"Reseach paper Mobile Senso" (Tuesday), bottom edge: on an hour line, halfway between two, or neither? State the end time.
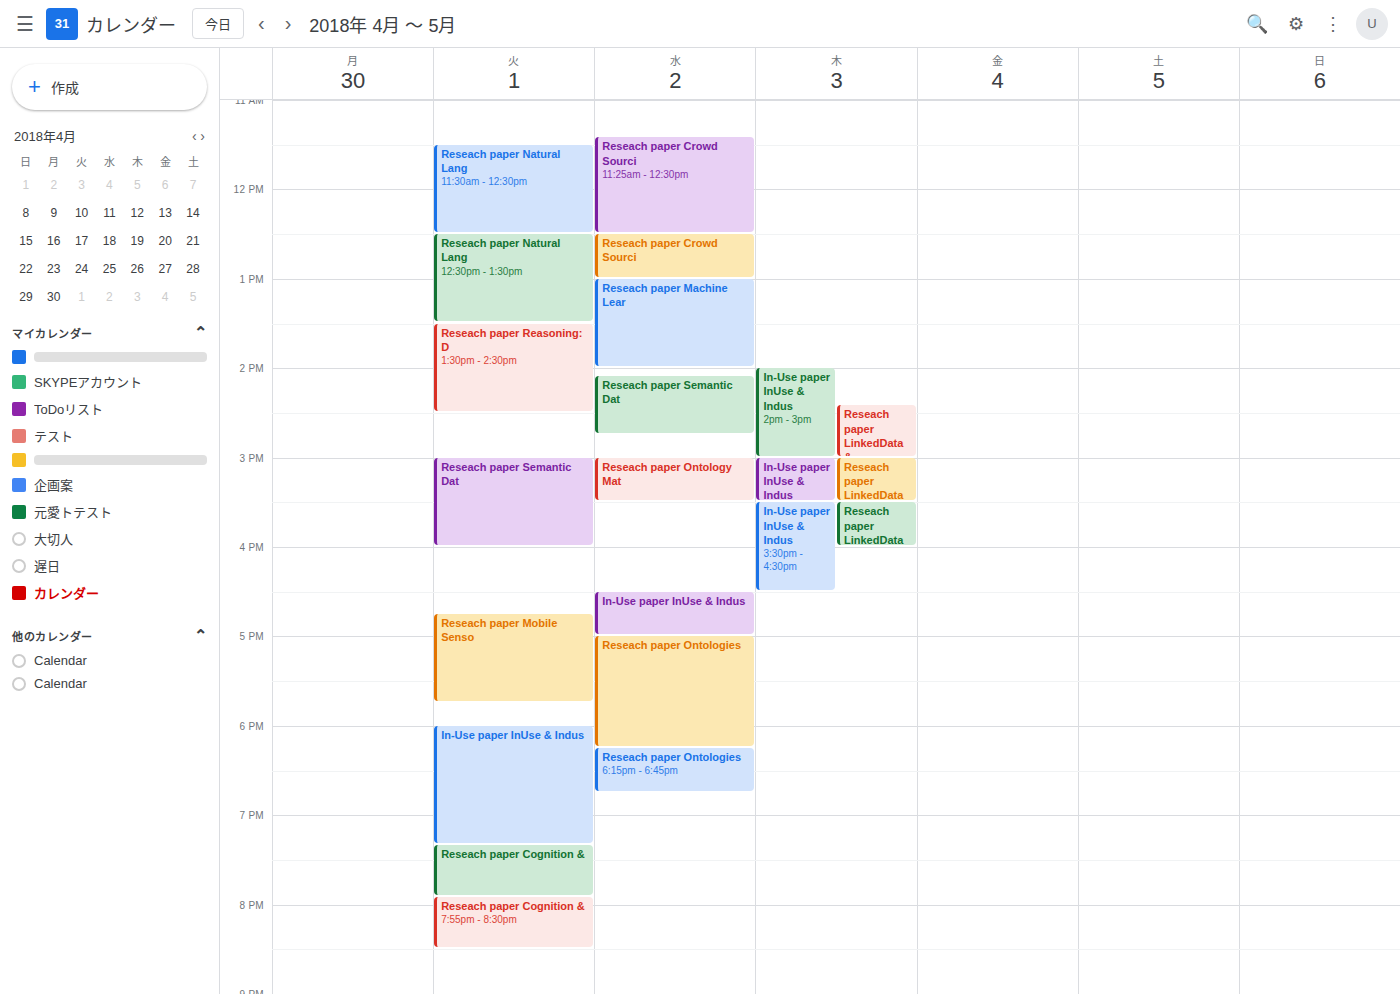
5:45 PM -- neither: three quarters of the way from the 5 PM line to the 6 PM line.